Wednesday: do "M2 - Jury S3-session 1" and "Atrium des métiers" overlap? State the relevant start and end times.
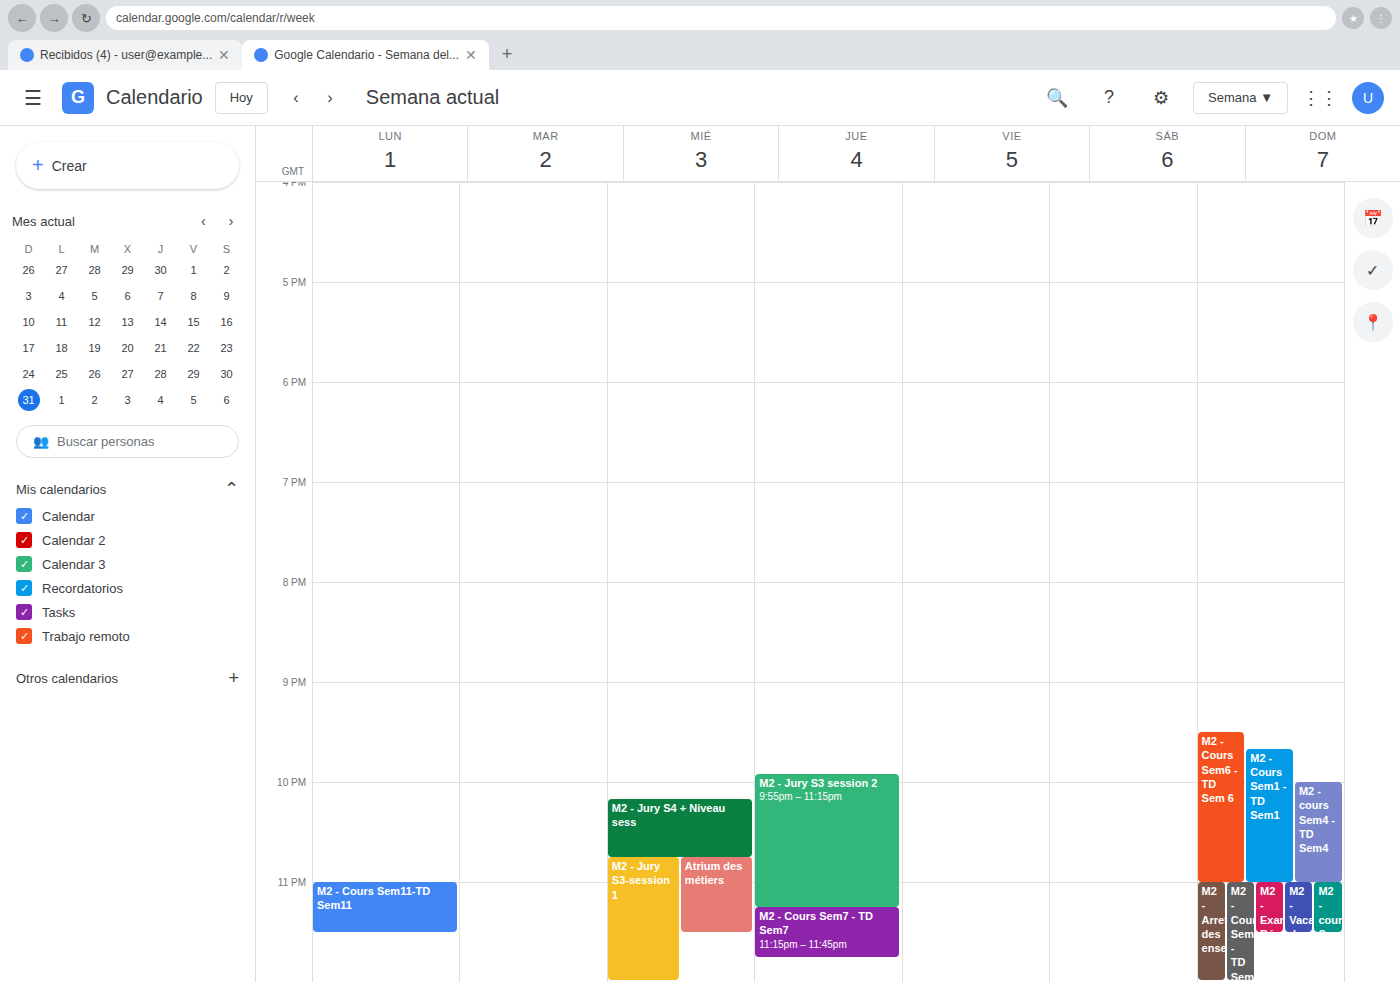
"Atrium des métiers" runs 10:45 PM to 11:30 PM, inside "M2 - Jury S3-session 1" -- they overlap.